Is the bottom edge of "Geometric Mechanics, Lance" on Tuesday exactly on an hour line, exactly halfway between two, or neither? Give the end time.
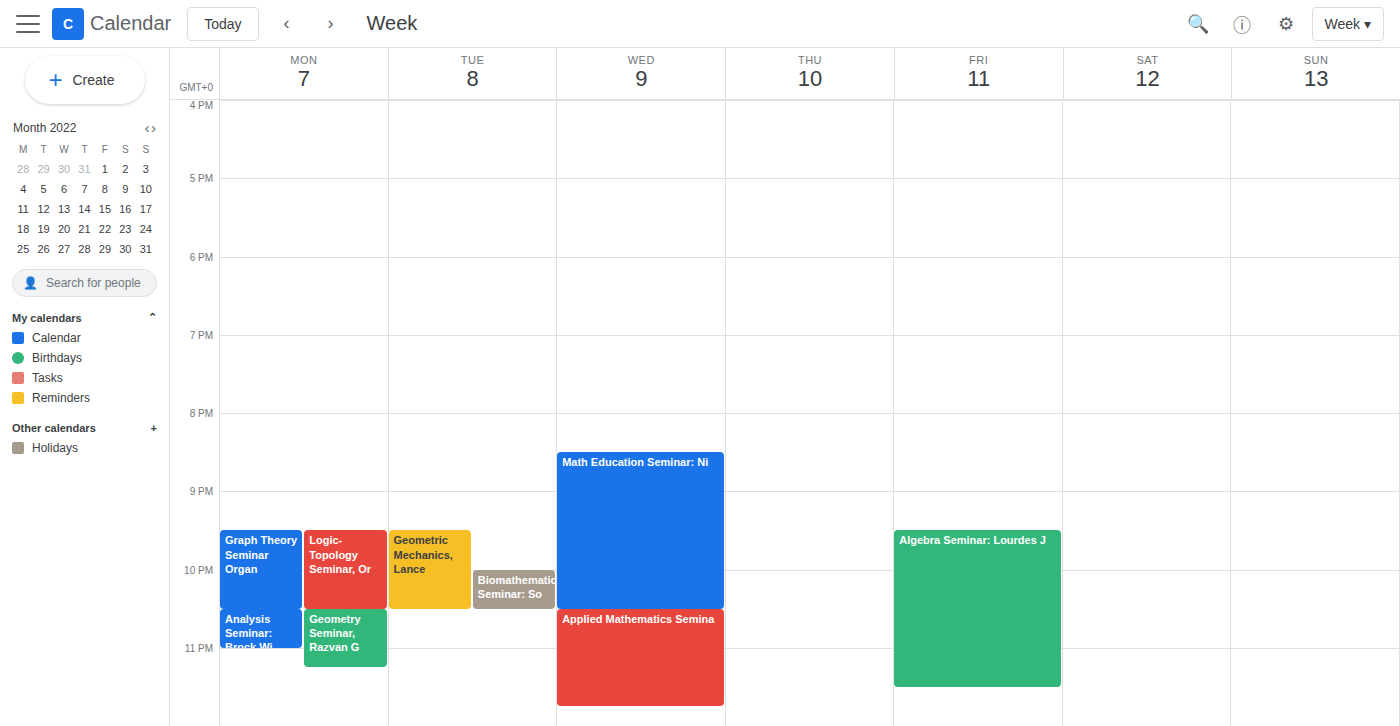
10:30 PM -- halfway between the 10 PM and 11 PM lines.